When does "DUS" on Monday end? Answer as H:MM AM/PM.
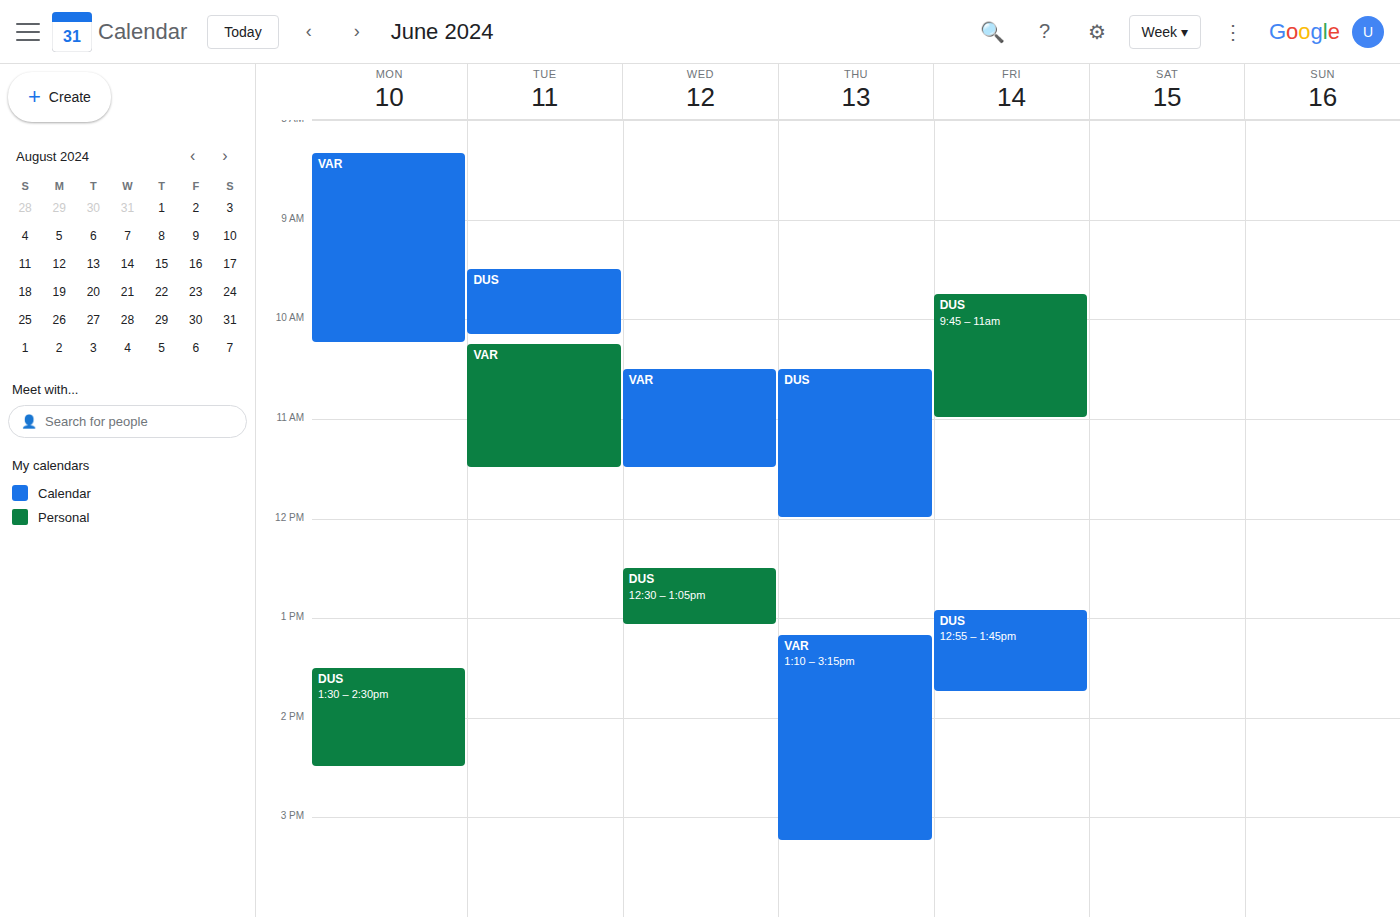
2:30 PM